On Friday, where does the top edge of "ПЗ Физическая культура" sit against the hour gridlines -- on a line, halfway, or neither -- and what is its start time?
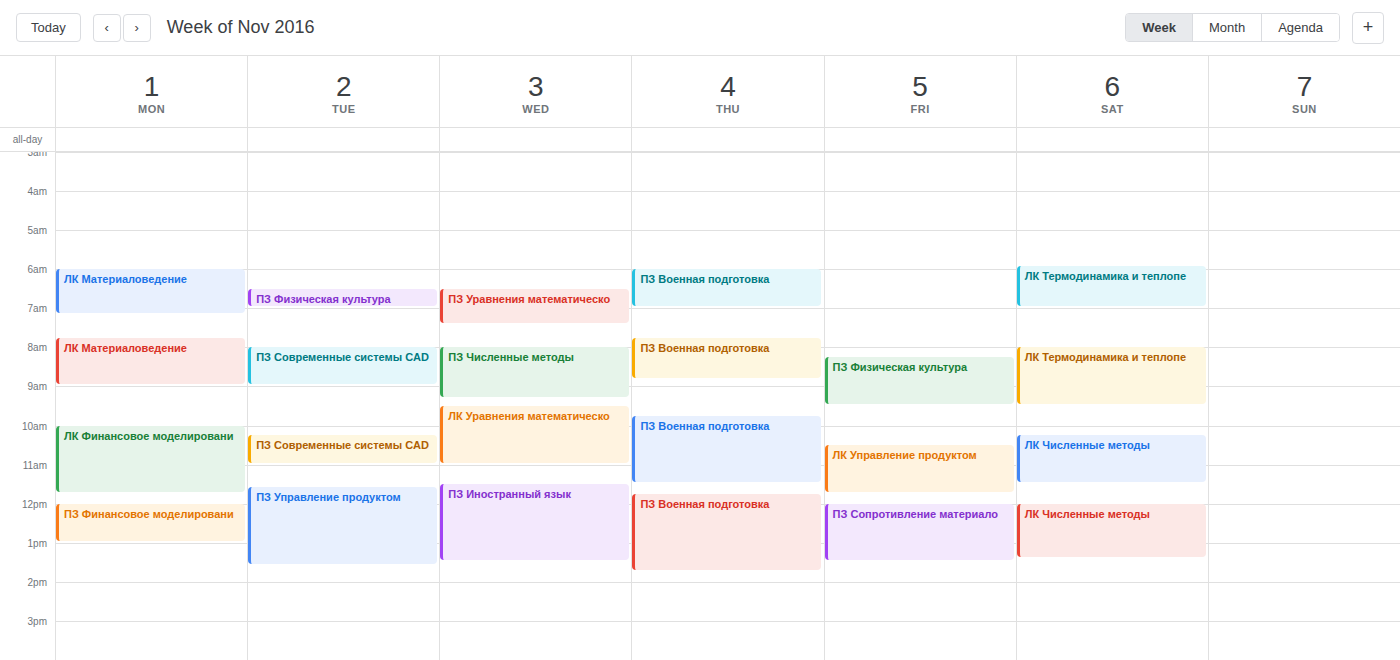
8:15 AM -- neither: a quarter of the way from the 8 AM line to the 9 AM line.